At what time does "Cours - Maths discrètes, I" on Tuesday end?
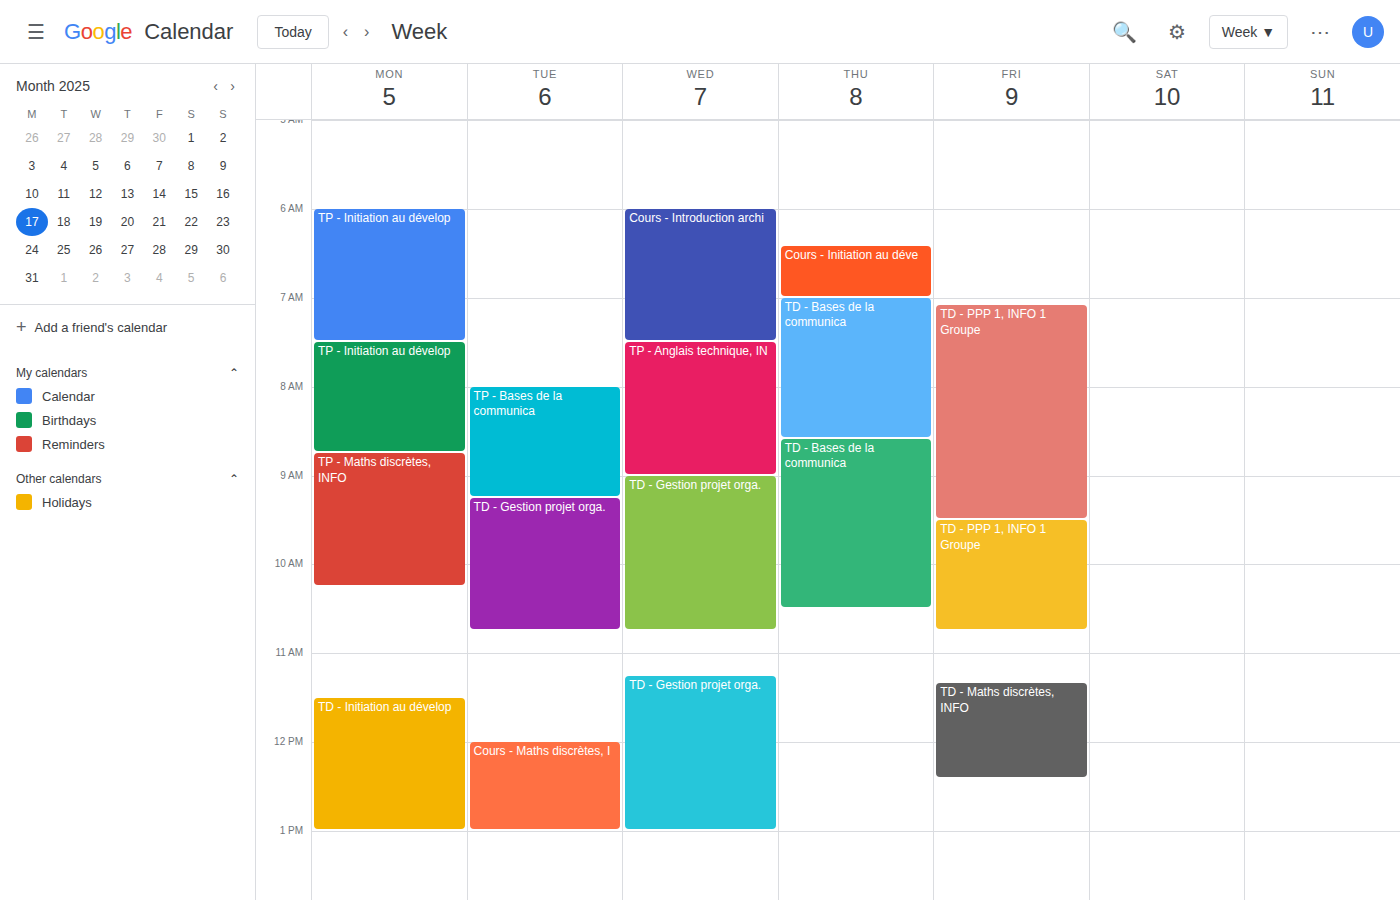
1:00 PM